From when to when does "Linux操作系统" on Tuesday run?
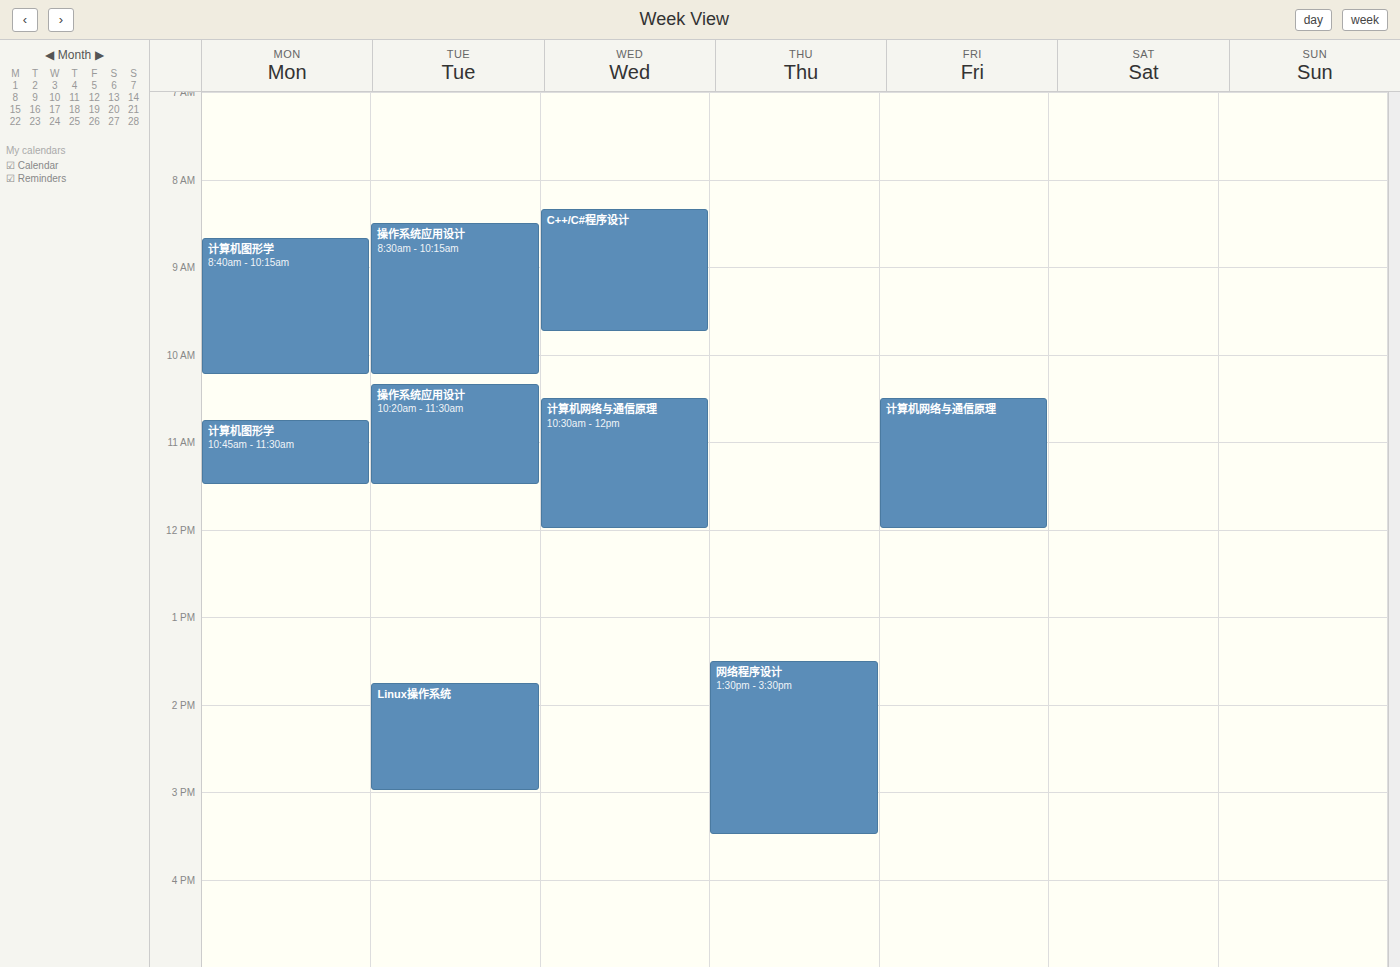
1:45 PM to 3:00 PM